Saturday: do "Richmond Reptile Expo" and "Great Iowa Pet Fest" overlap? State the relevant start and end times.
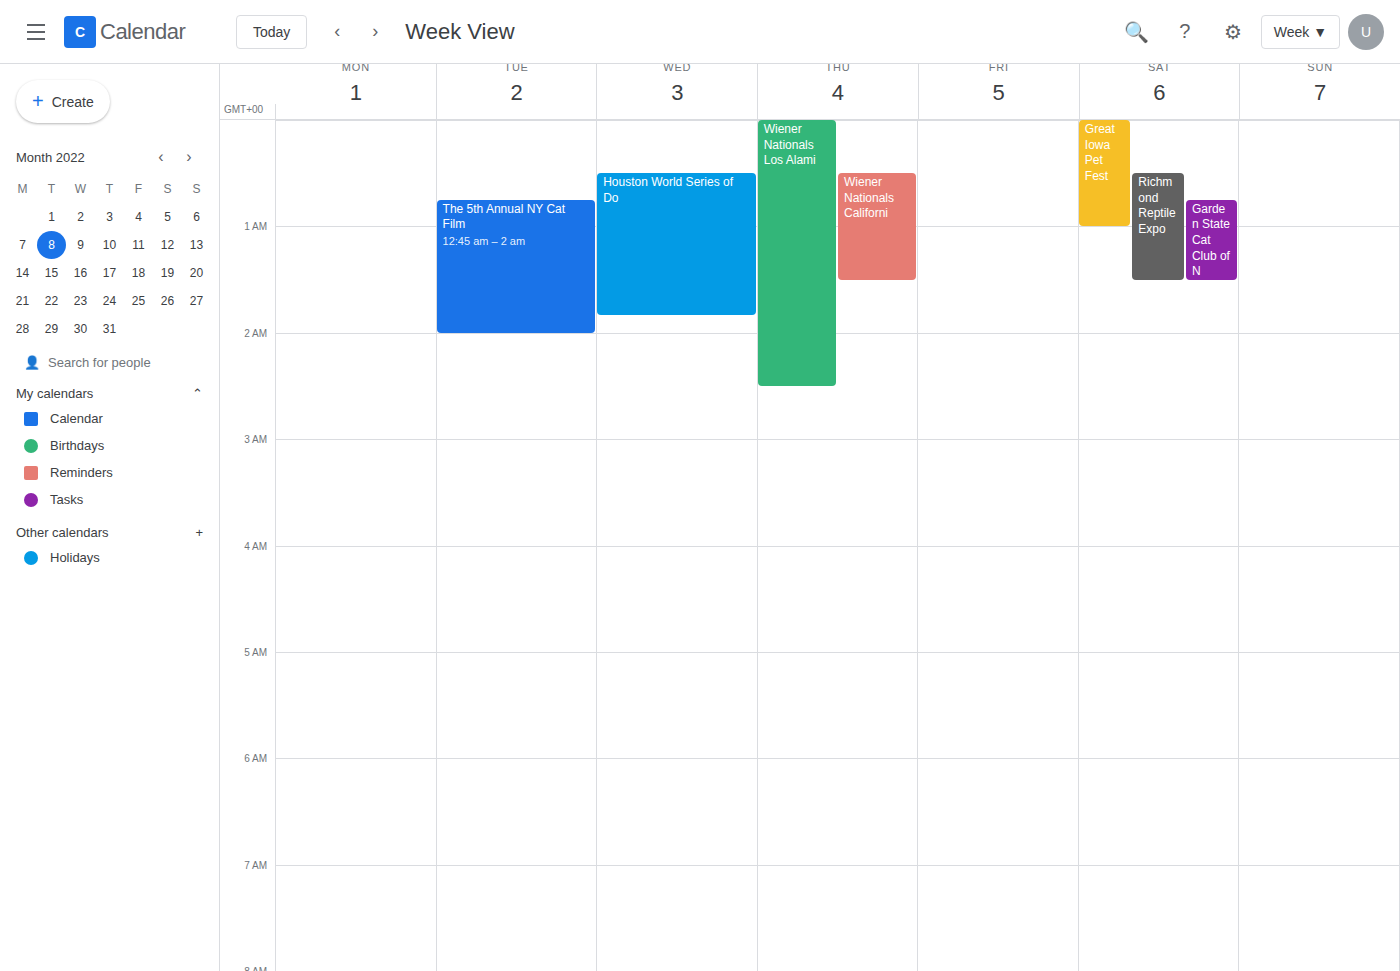
"Richmond Reptile Expo" starts at 12:30 AM, before "Great Iowa Pet Fest" ends at 1:00 AM -- they overlap.